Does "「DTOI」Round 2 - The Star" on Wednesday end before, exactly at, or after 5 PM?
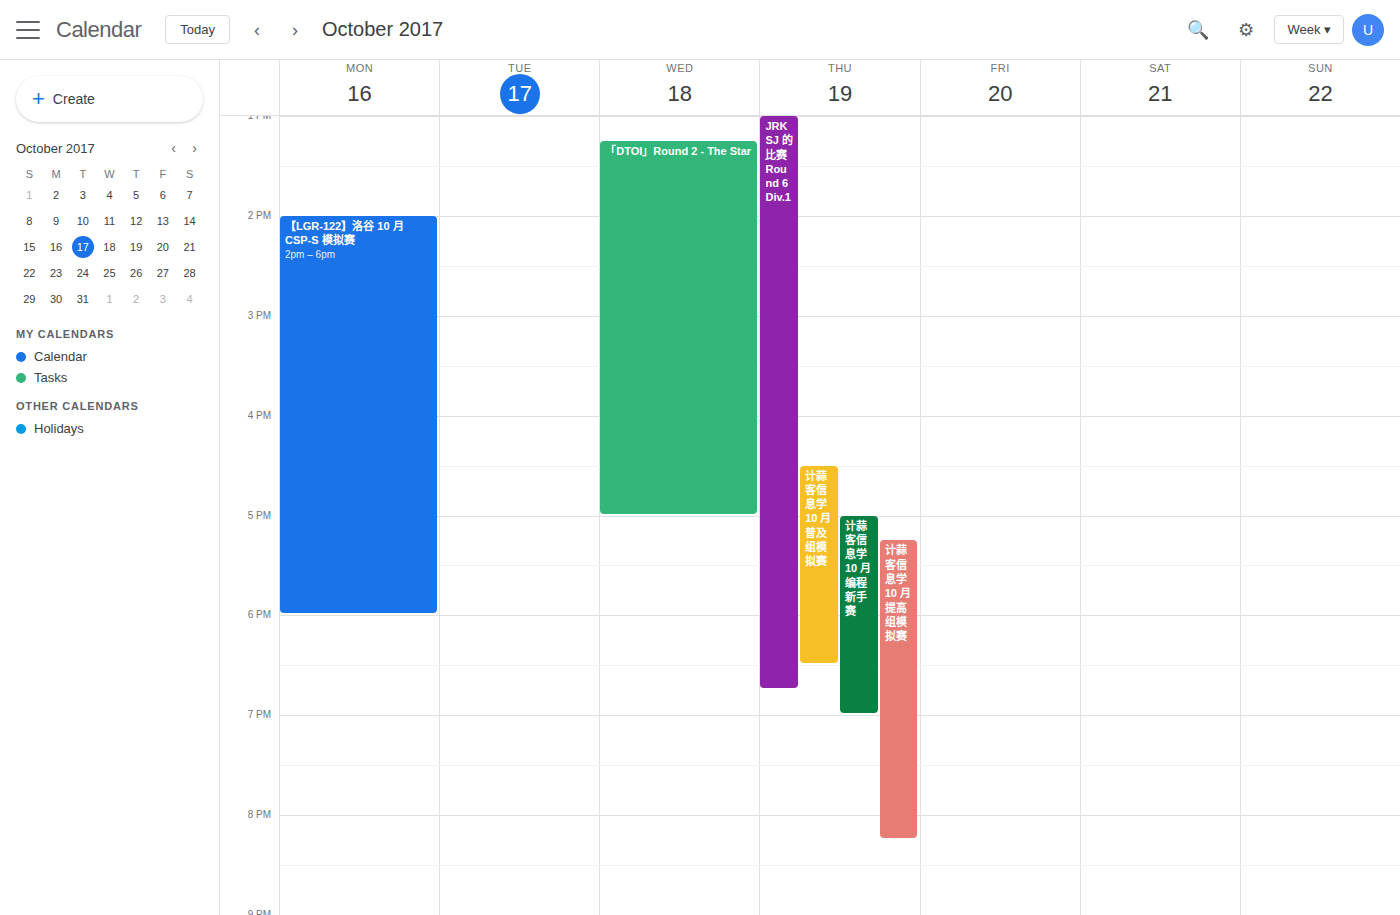
5:00 PM -- exactly at 5 PM, on the 5 PM line.